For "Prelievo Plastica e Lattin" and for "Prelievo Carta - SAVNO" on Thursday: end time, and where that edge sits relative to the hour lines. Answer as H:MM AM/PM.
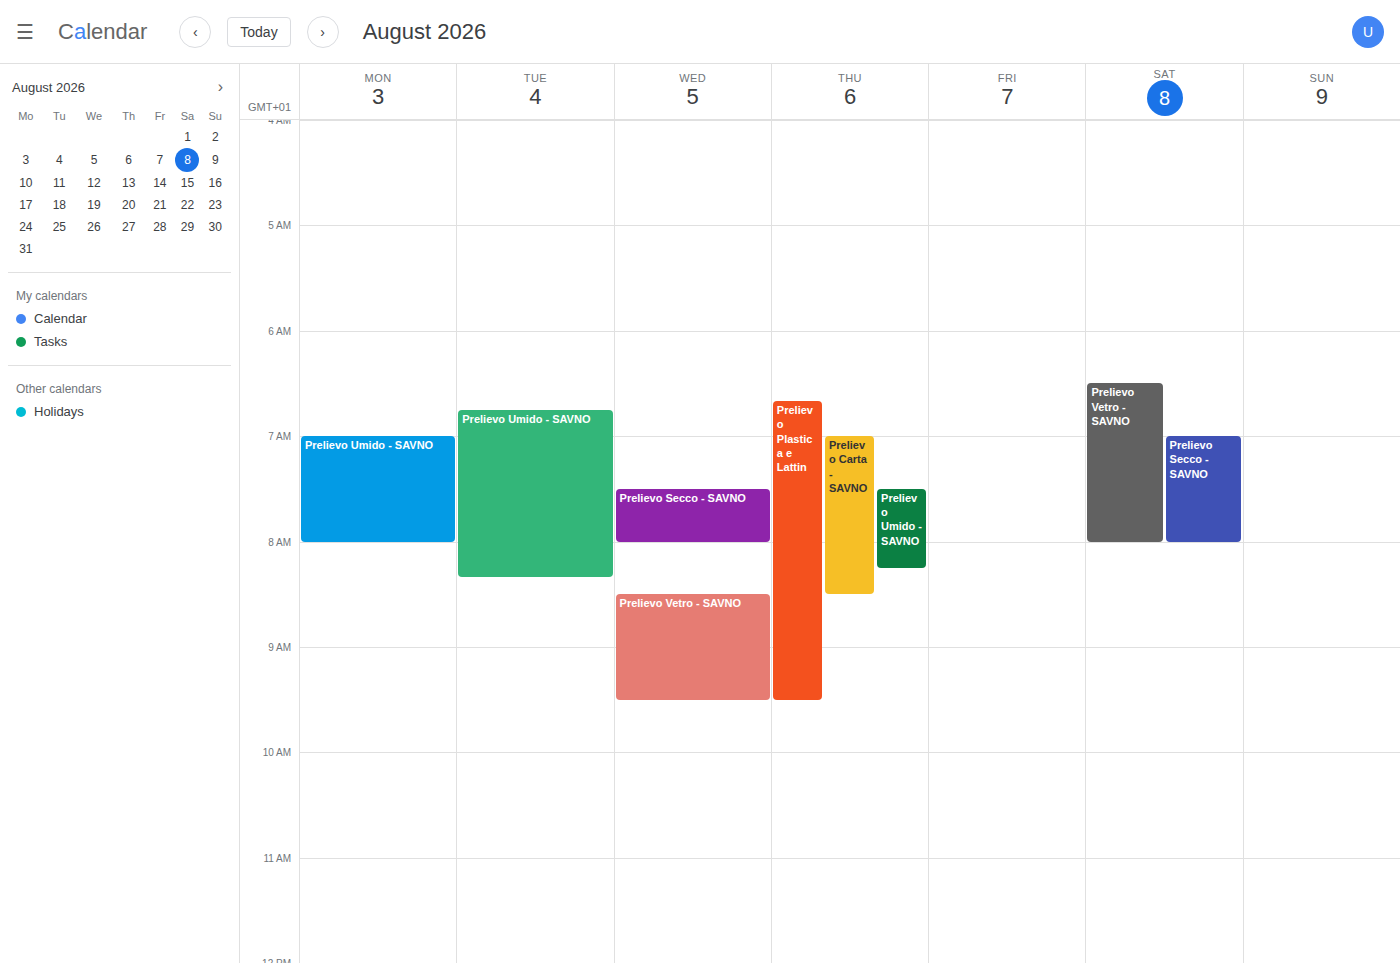
"Prelievo Plastica e Lattin": 9:30 AM, halfway between the 9 AM and 10 AM lines. "Prelievo Carta - SAVNO": 8:30 AM, halfway between the 8 AM and 9 AM lines.